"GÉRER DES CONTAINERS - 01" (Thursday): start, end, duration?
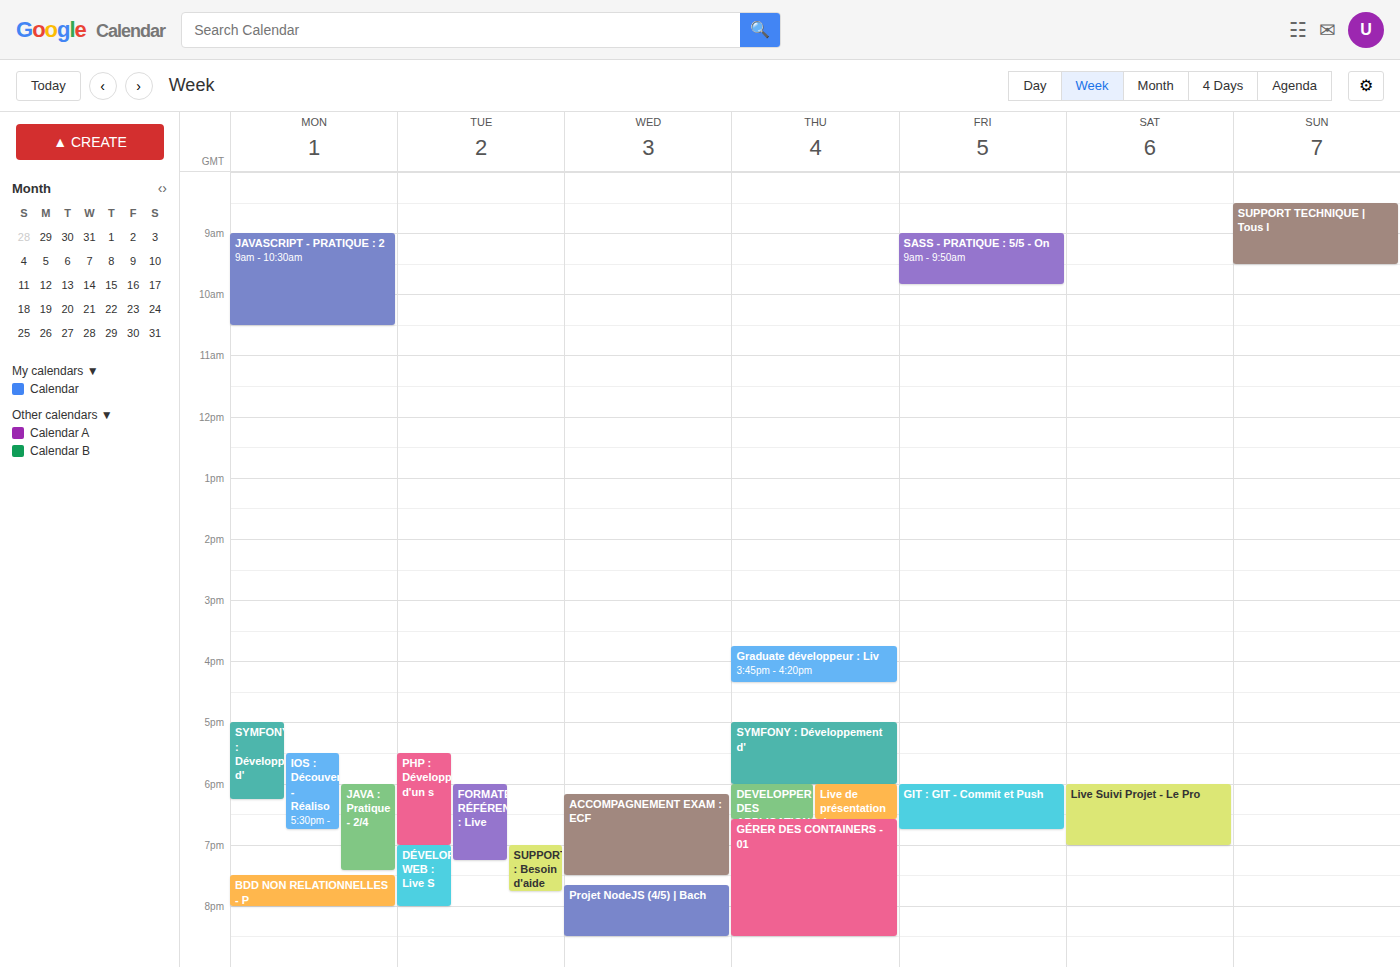
6:35 PM to 8:30 PM, 1 hour 55 minutes